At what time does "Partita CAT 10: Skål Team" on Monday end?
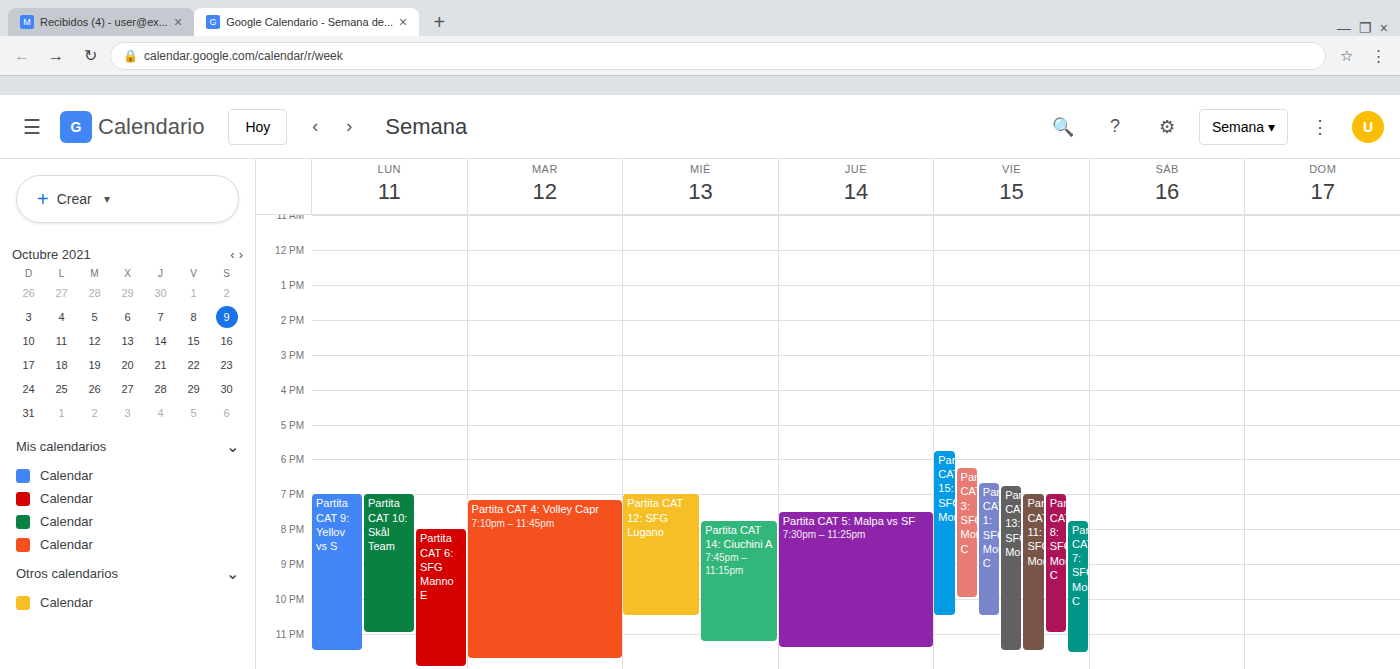
11:00 PM